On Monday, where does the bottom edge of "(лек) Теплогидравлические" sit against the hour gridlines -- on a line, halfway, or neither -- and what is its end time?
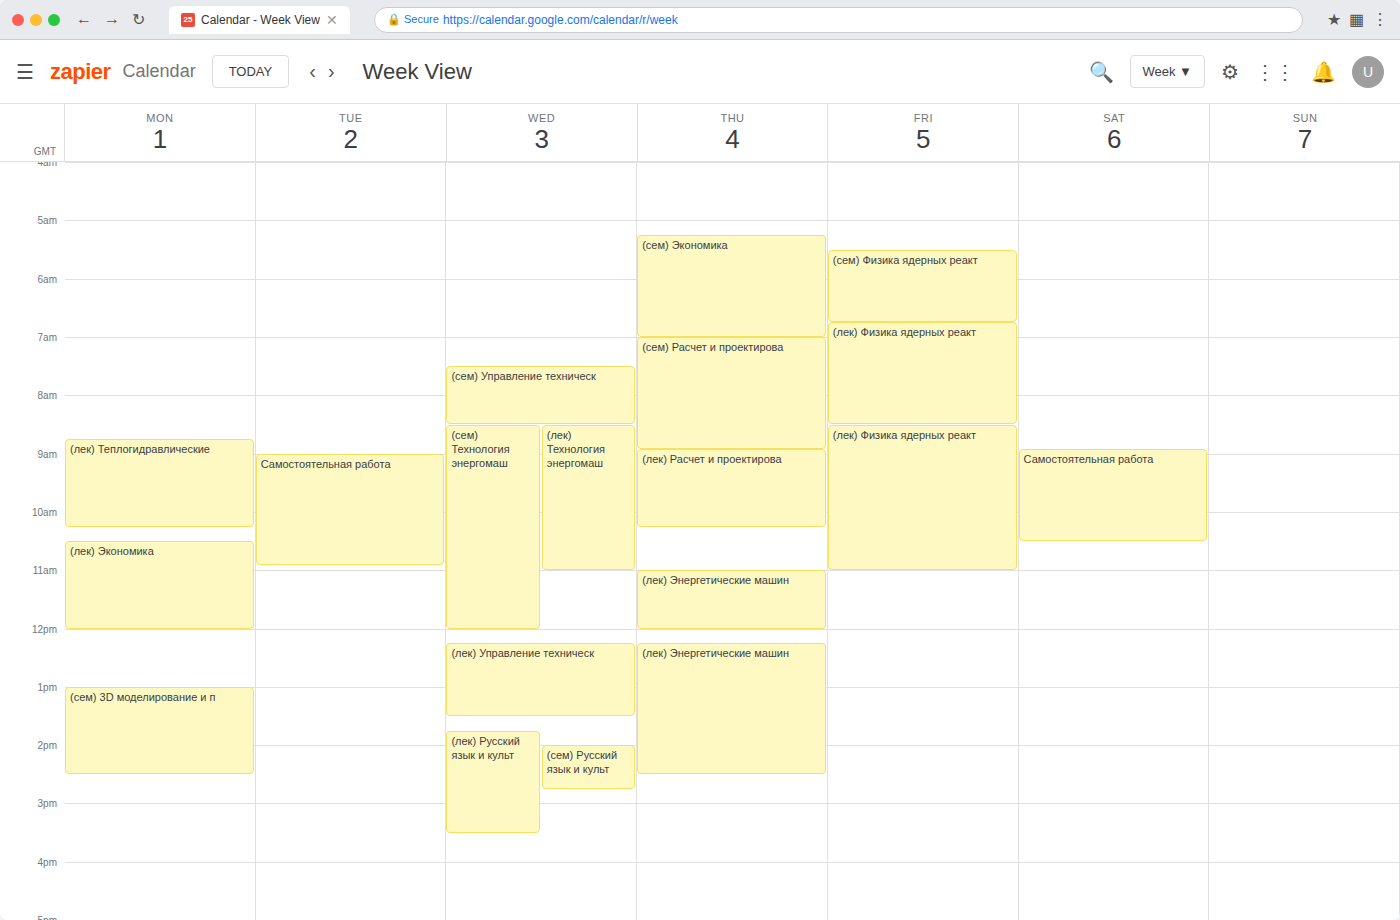
10:15 AM -- neither: a quarter of the way from the 10 AM line to the 11 AM line.